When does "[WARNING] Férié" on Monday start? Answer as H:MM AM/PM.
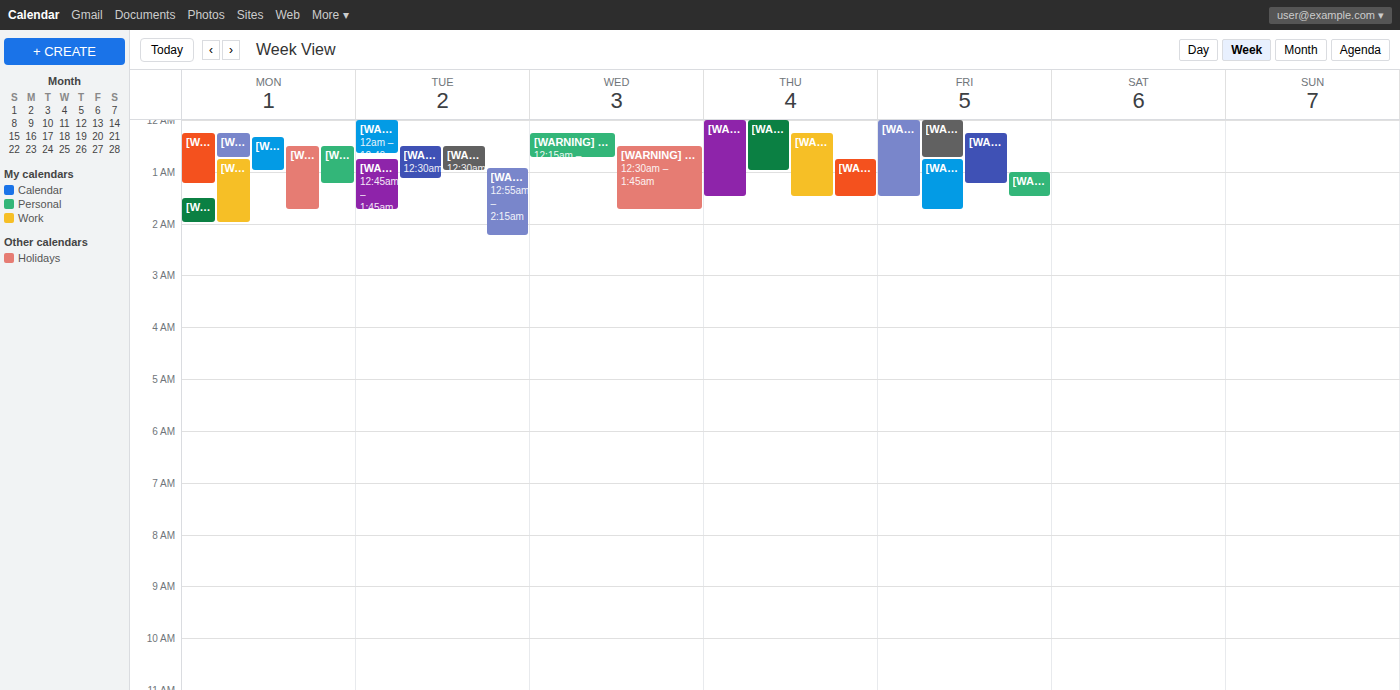
12:30 AM